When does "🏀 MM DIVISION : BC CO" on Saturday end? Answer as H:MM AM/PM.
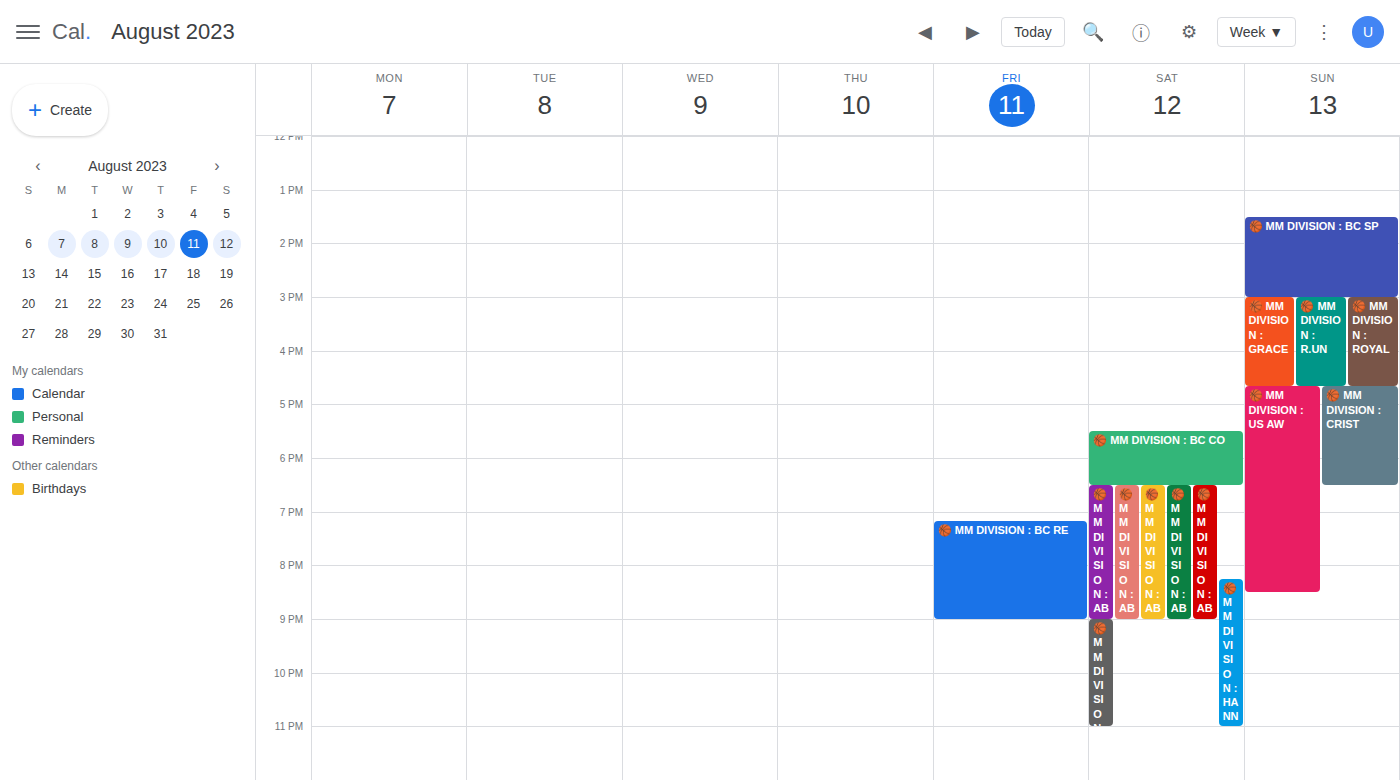
6:30 PM